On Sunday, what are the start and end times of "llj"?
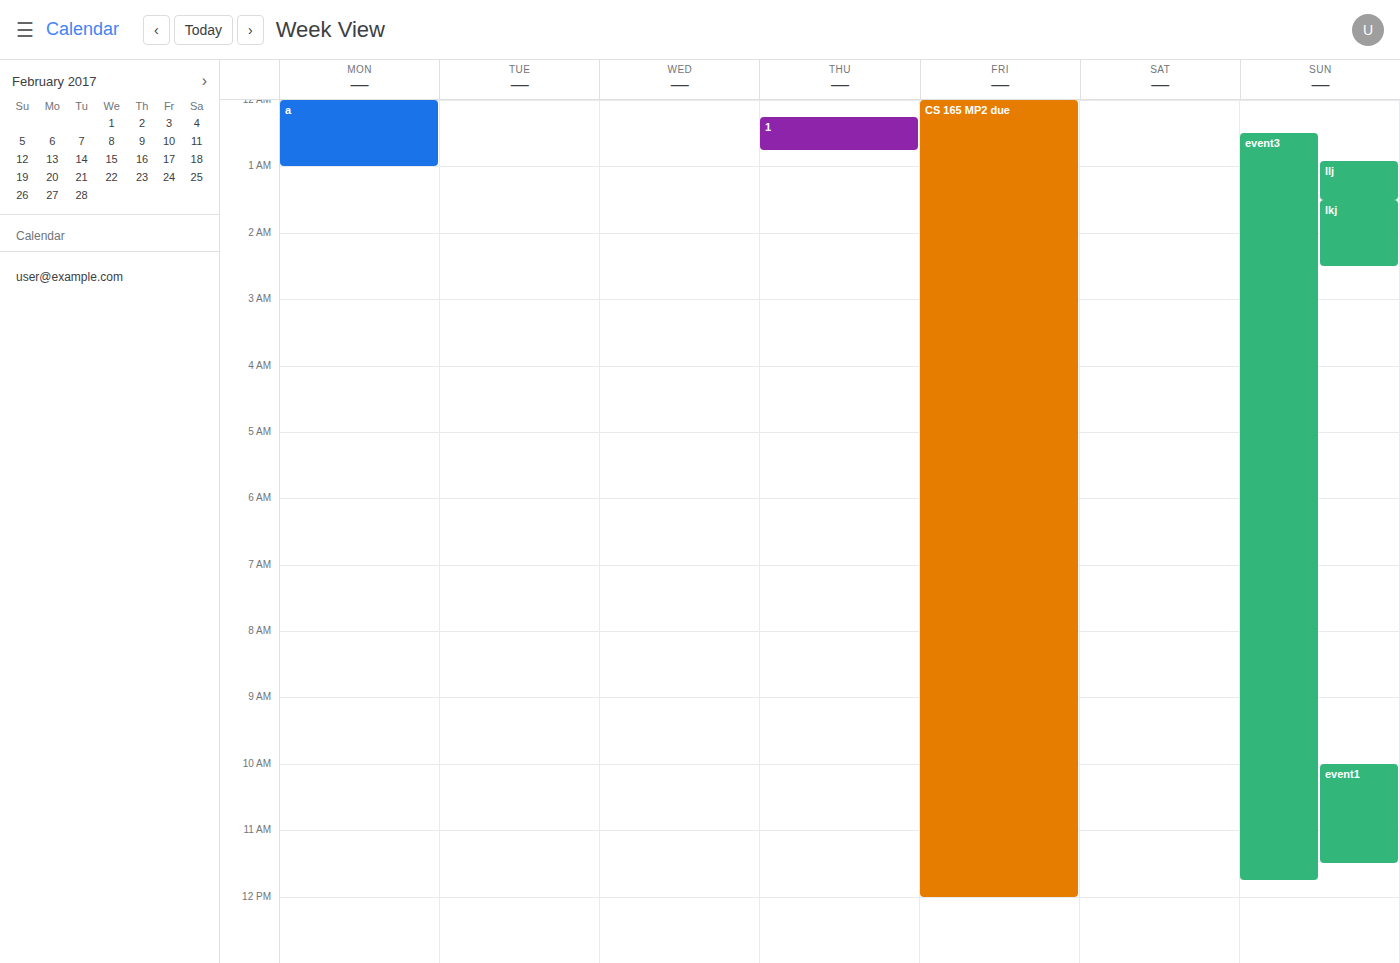
12:55 AM to 1:30 AM